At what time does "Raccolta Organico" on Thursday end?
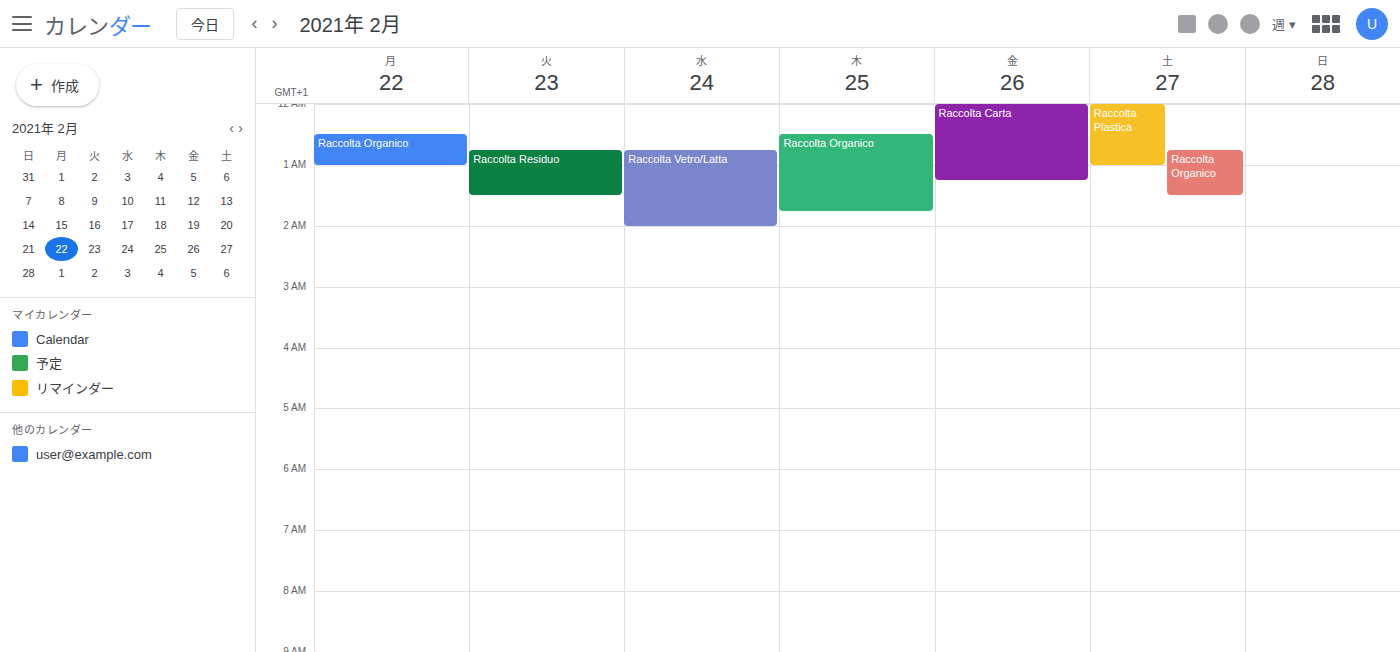
01:45